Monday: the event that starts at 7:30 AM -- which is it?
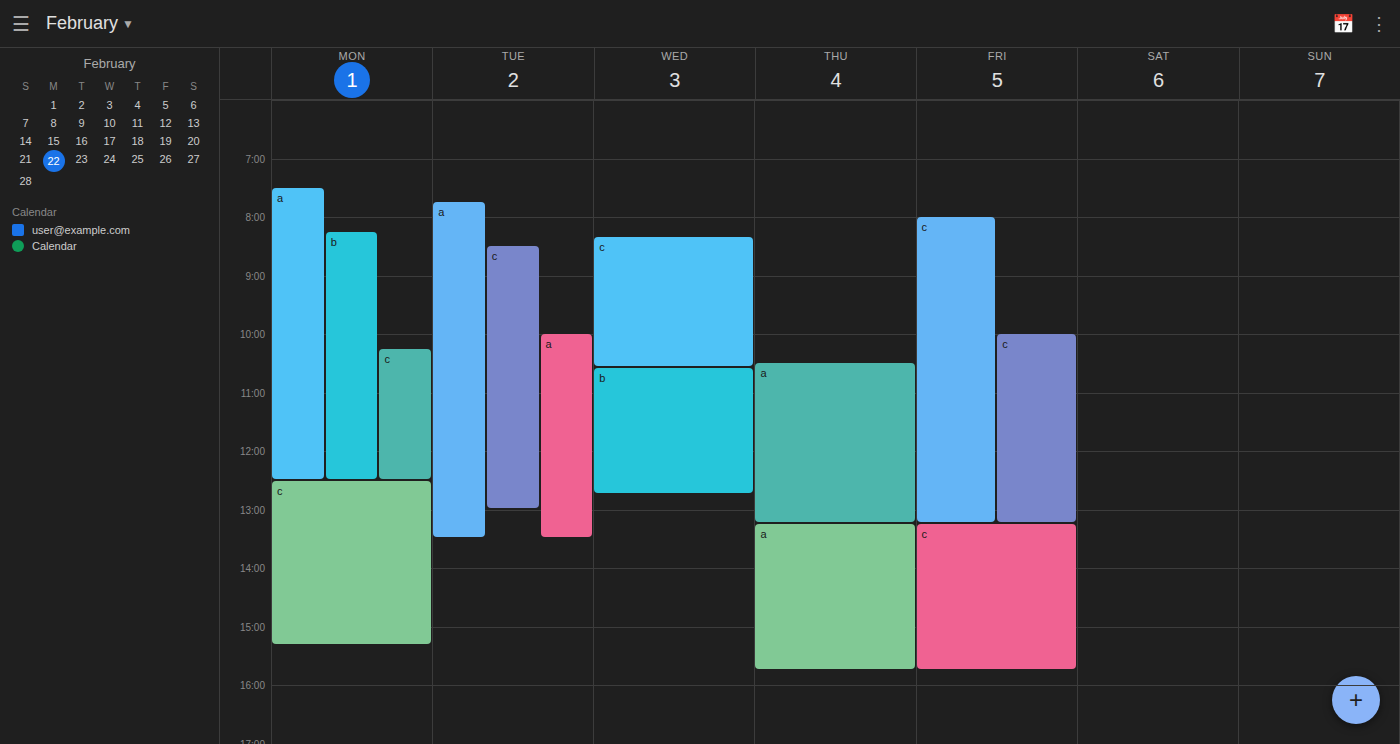
"a"